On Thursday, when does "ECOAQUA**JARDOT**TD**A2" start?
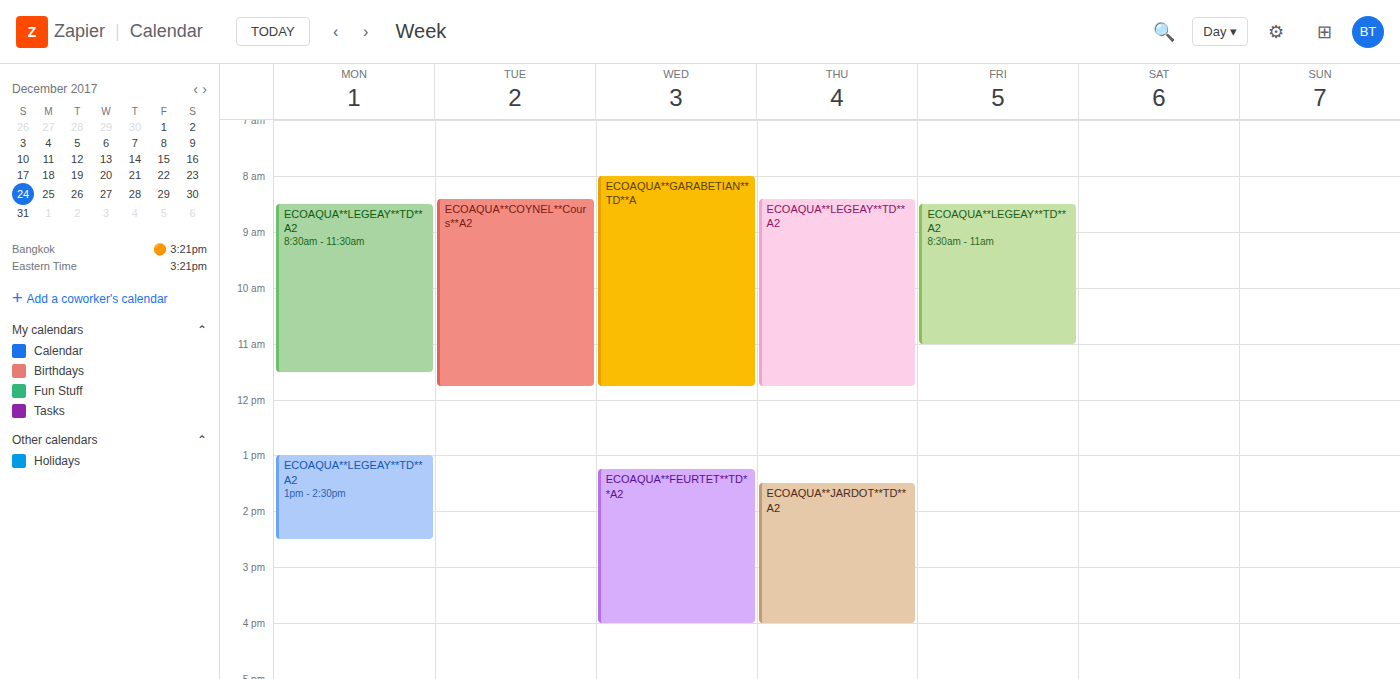
1:30 PM